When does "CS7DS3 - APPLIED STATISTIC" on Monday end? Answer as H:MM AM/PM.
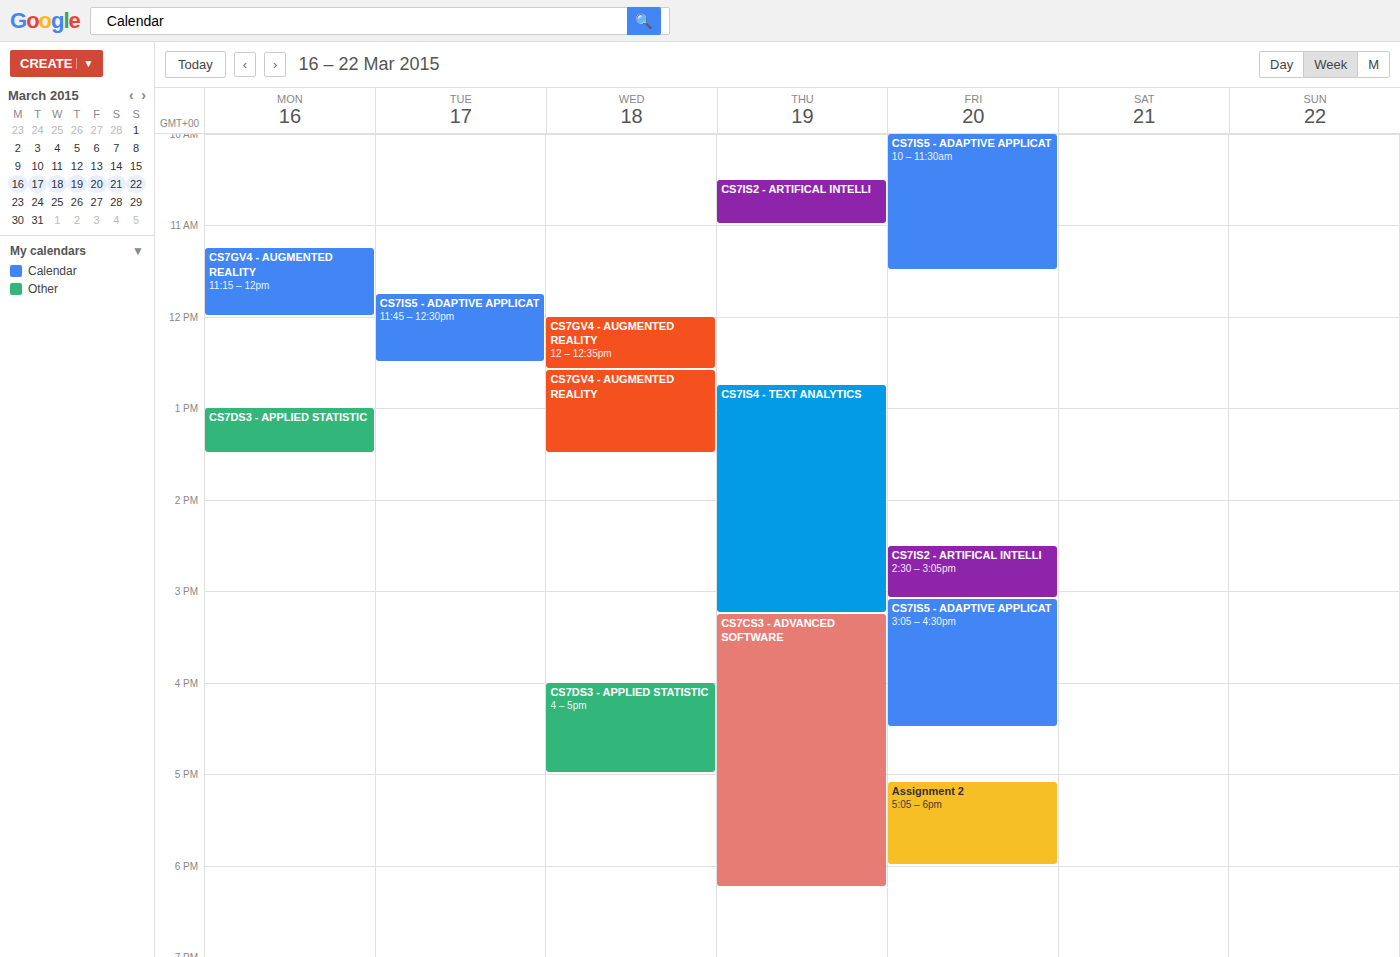
1:30 PM